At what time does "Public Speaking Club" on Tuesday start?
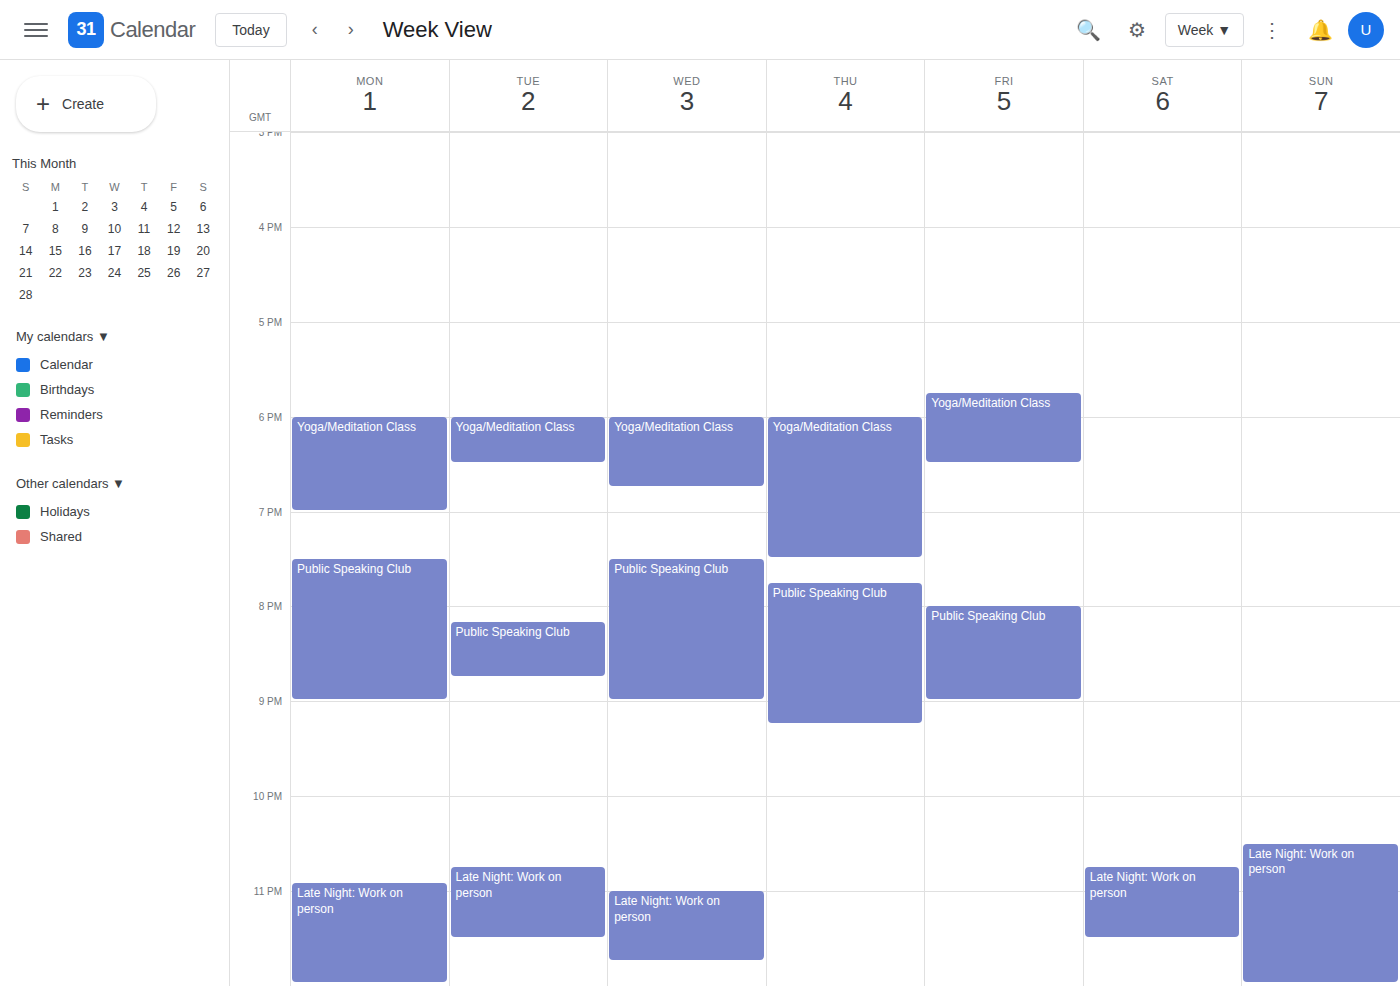
8:10 PM